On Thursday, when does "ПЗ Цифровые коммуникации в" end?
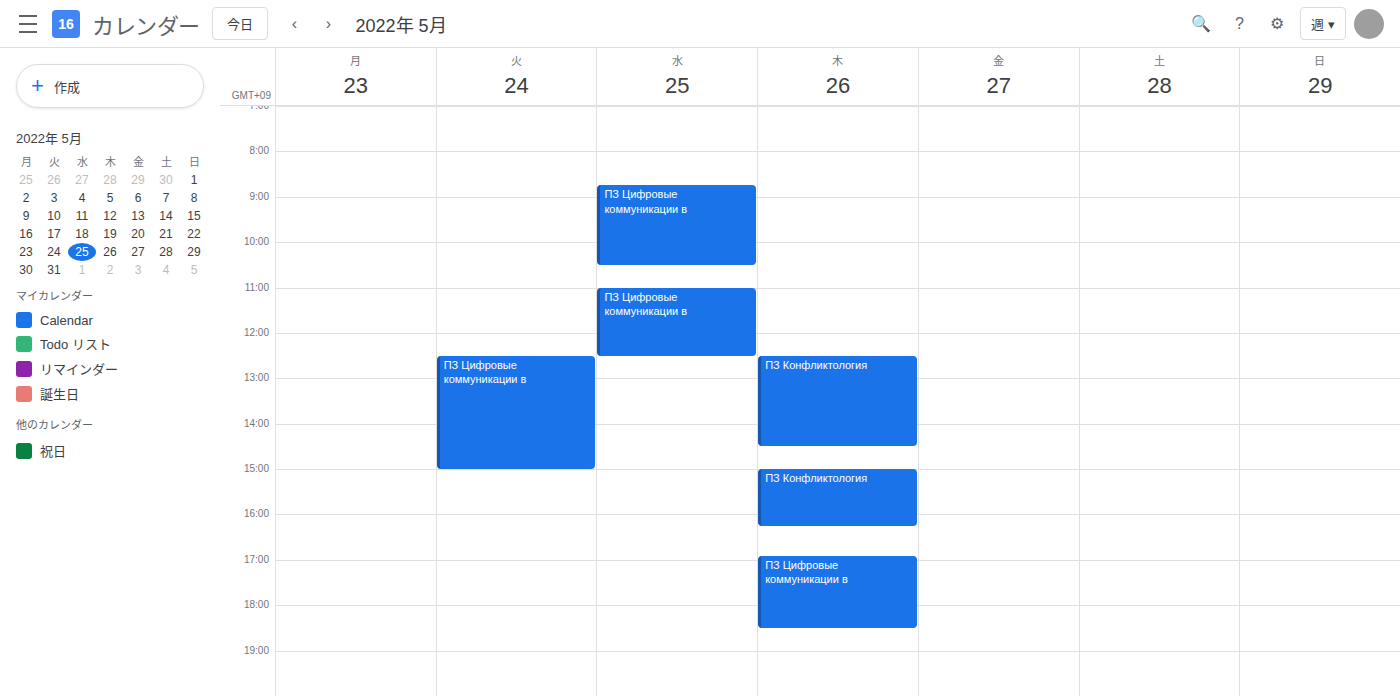
6:30 PM